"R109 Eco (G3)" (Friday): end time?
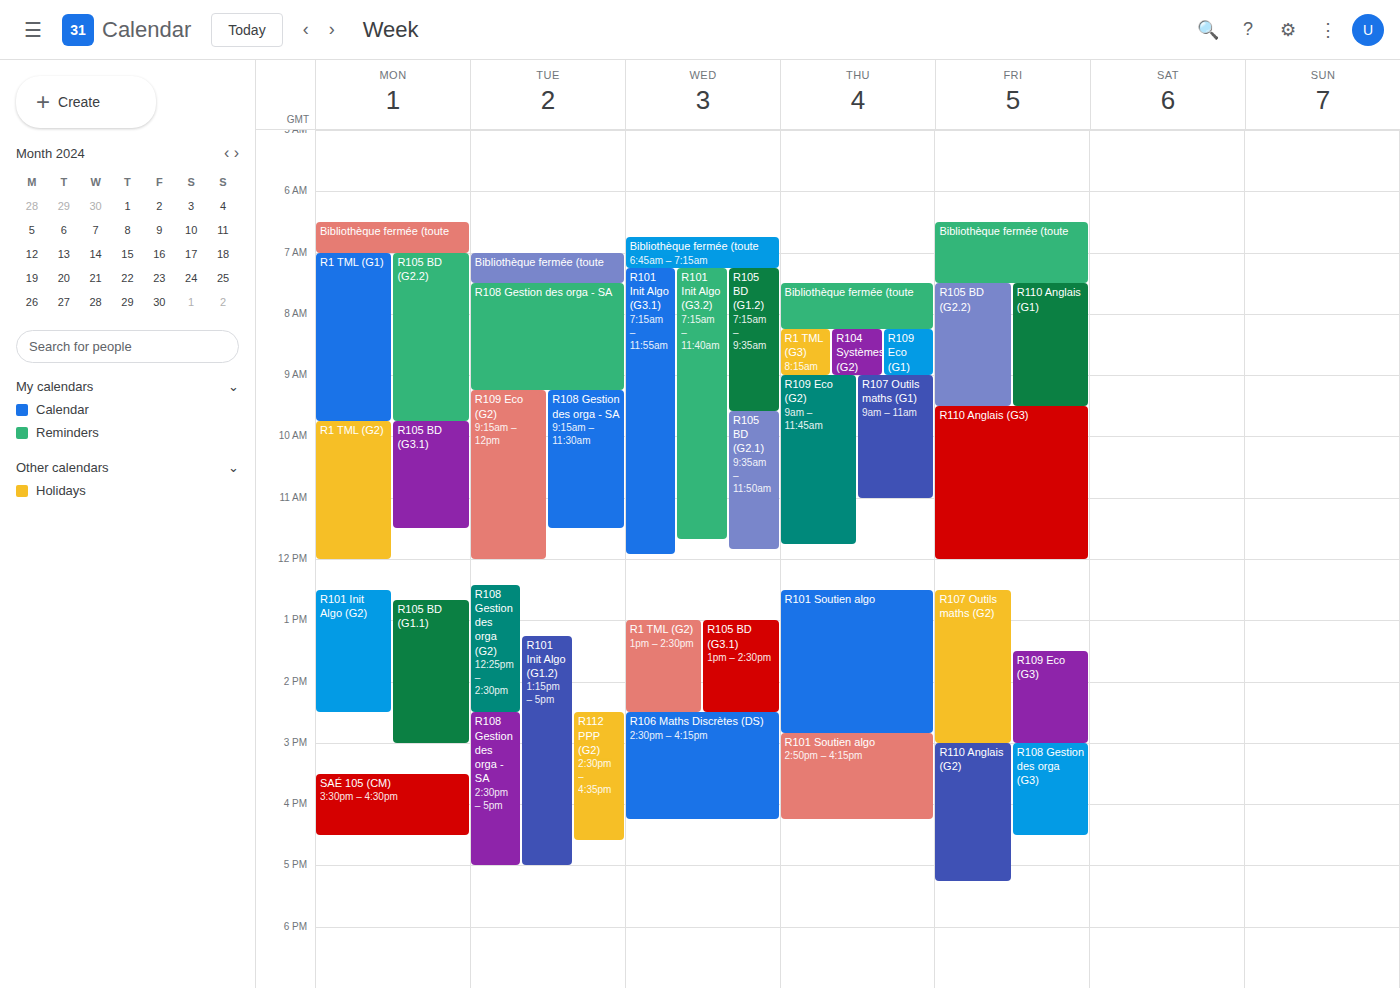
3:00 PM